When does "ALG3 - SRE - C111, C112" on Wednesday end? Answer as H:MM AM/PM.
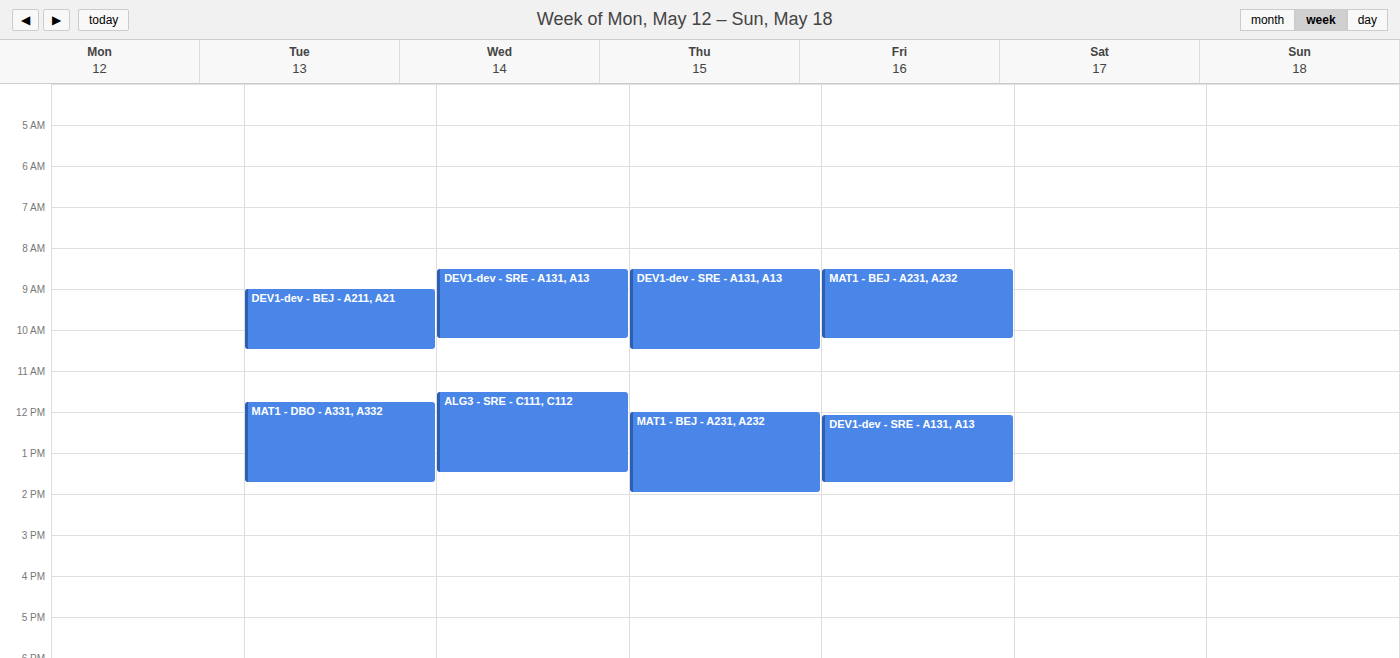
1:30 PM